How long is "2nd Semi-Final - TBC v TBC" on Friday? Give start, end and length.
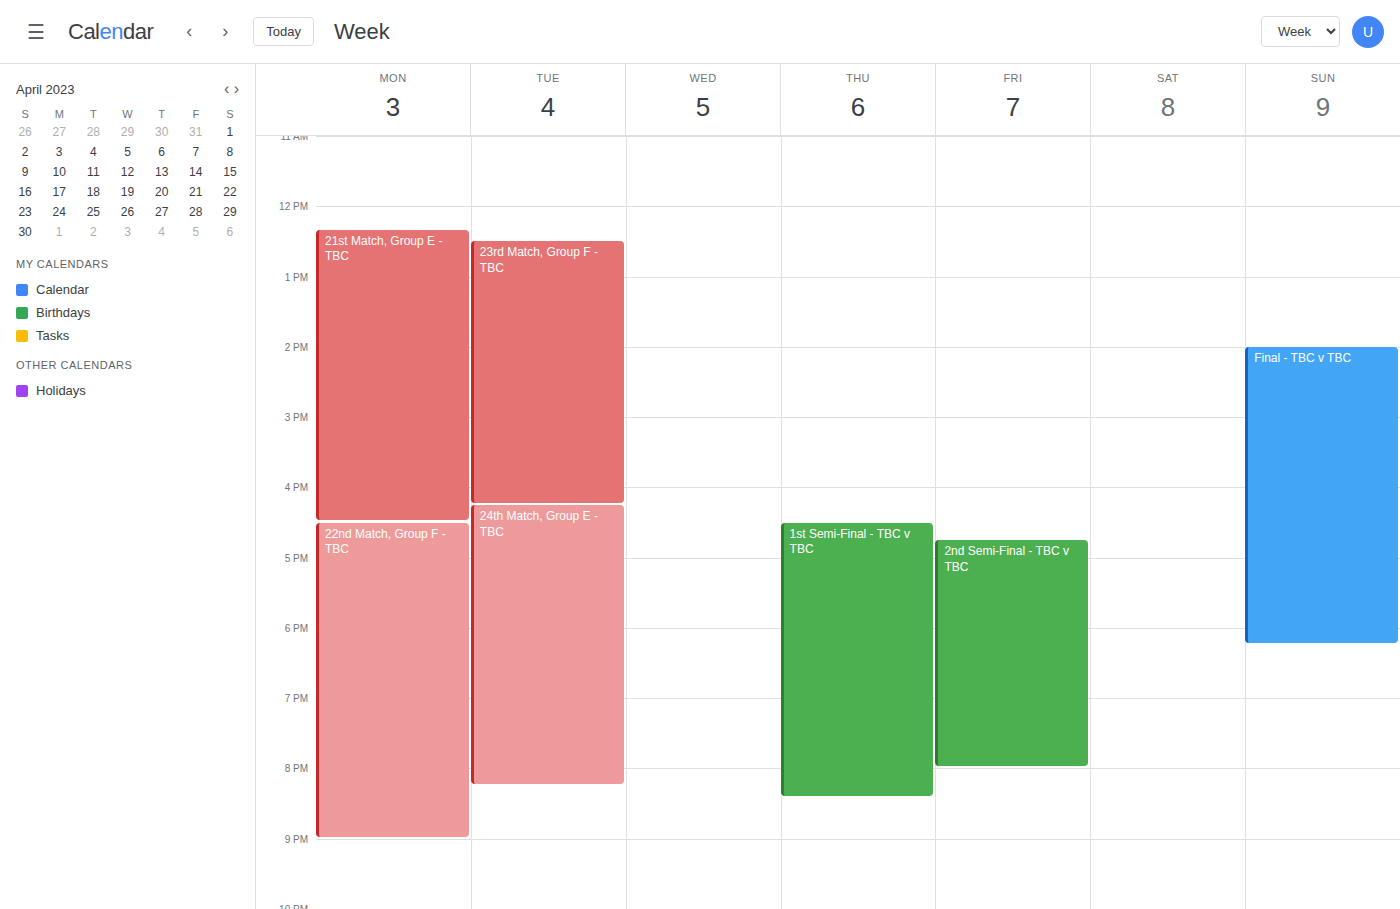
4:45 PM to 8:00 PM, 3 hours 15 minutes